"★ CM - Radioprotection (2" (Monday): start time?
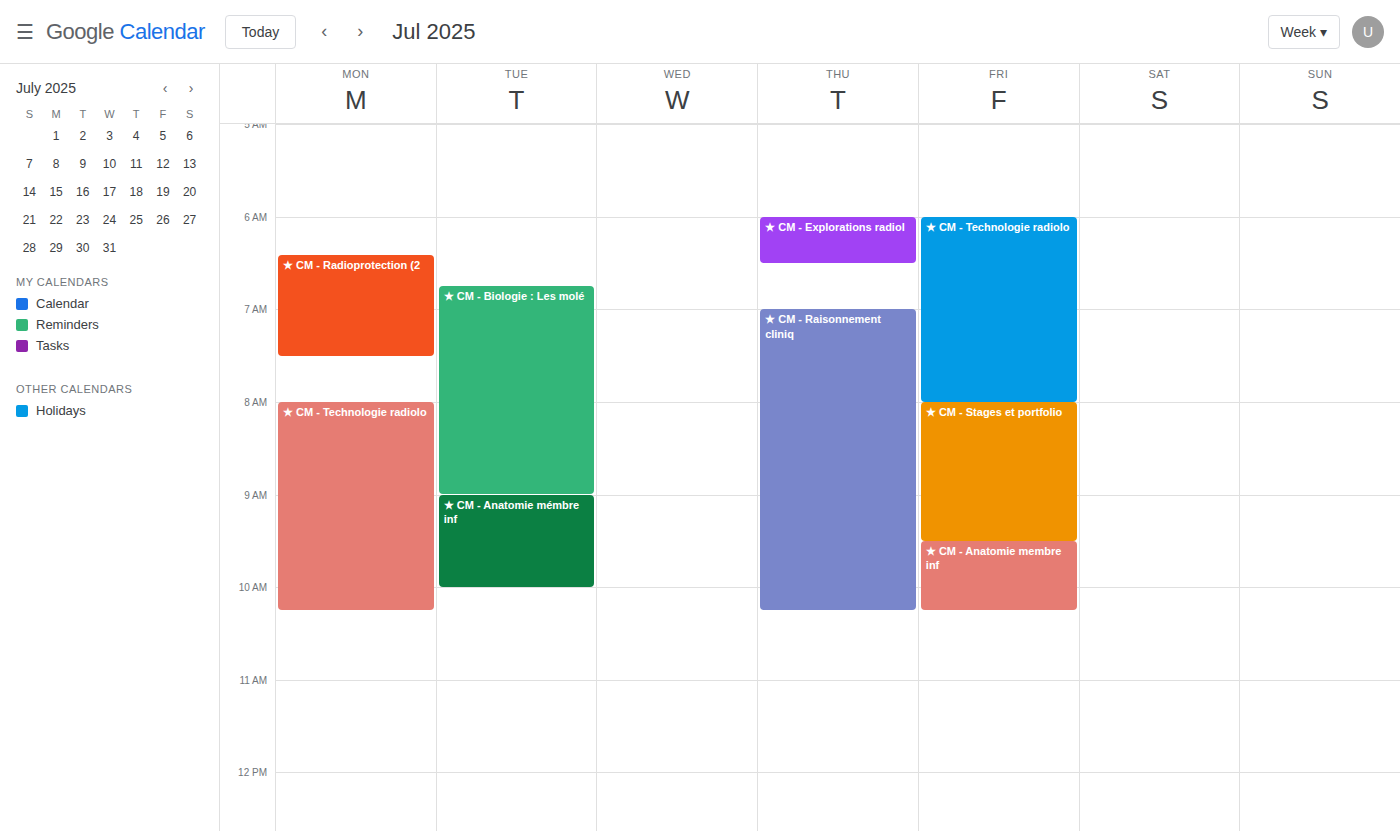
6:25 AM